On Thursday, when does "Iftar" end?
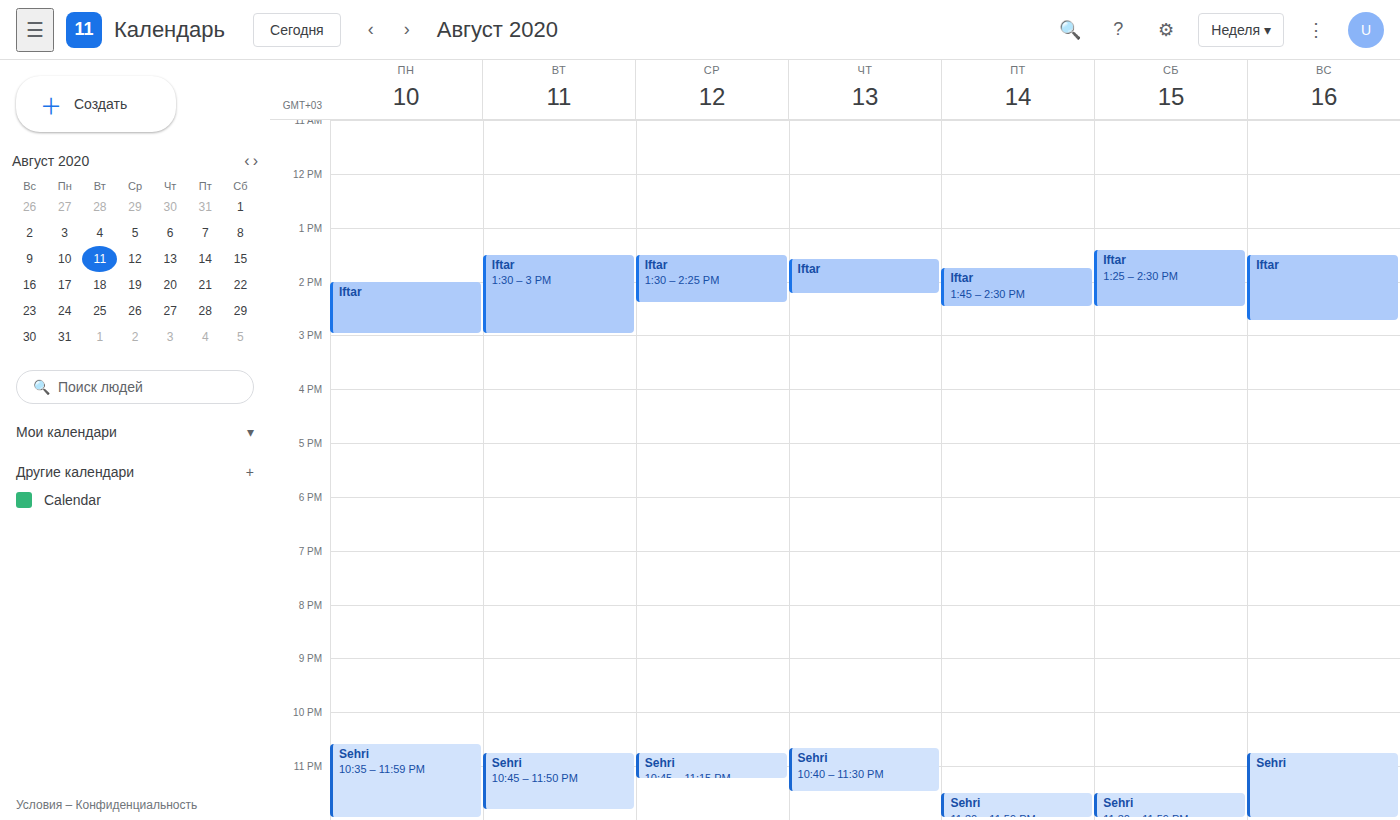
2:15 PM